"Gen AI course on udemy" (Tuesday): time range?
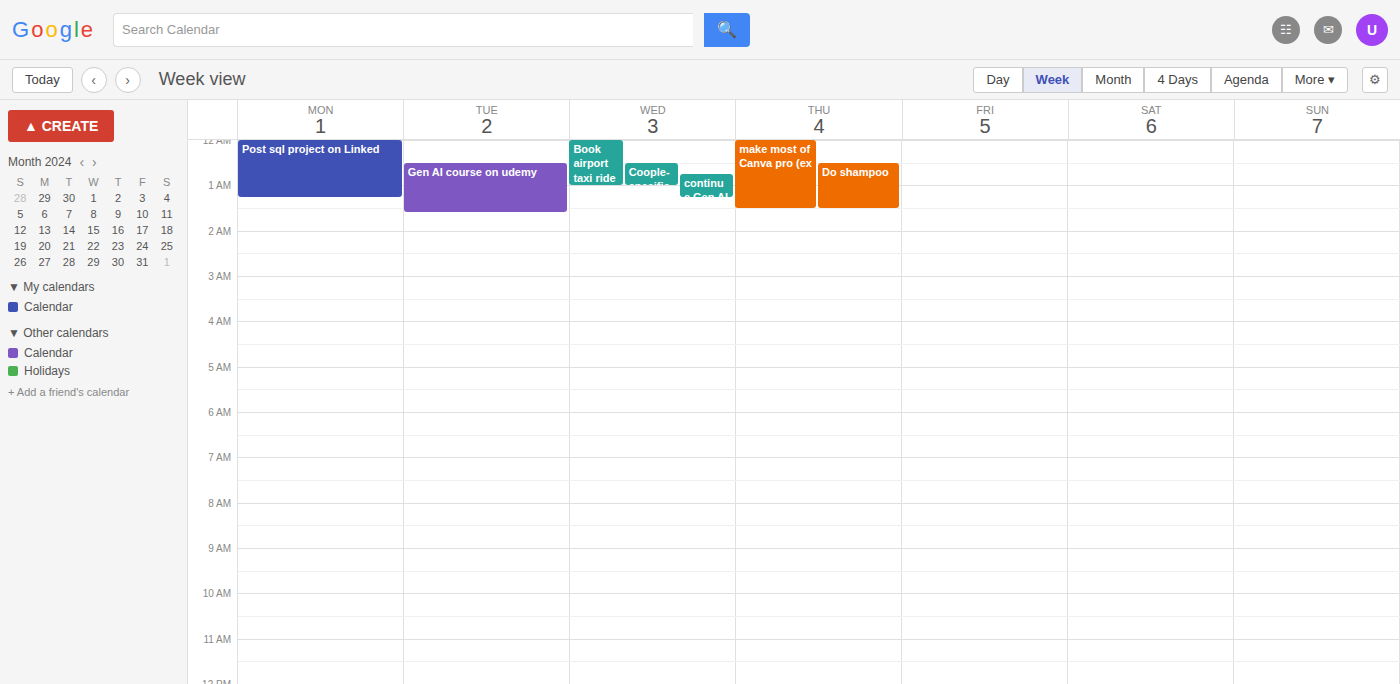
12:30 AM to 1:35 AM